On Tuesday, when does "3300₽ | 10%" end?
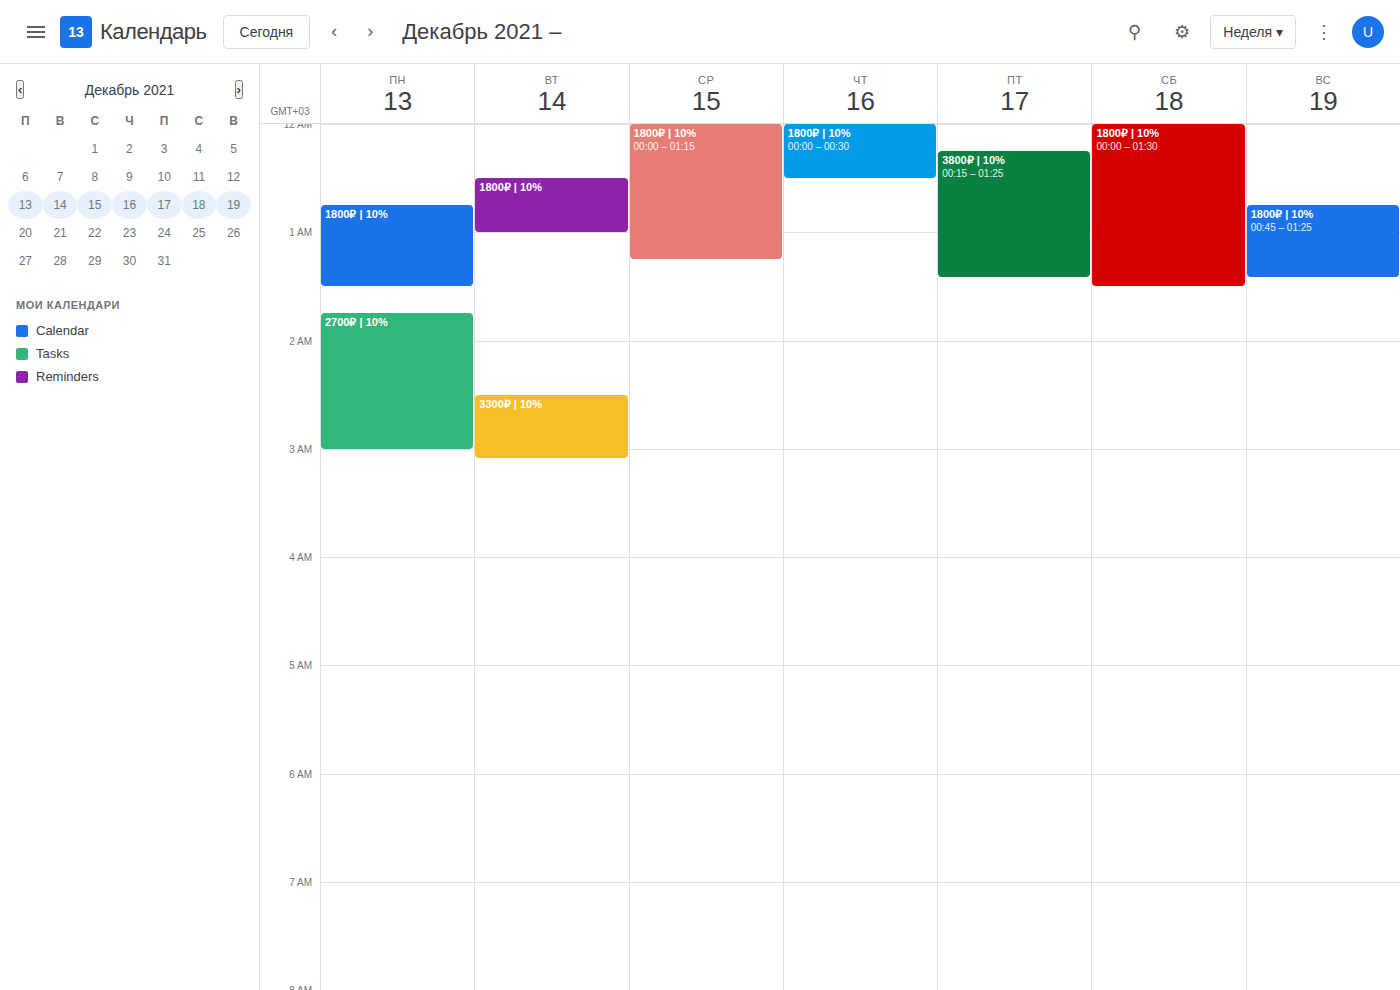
3:05 AM